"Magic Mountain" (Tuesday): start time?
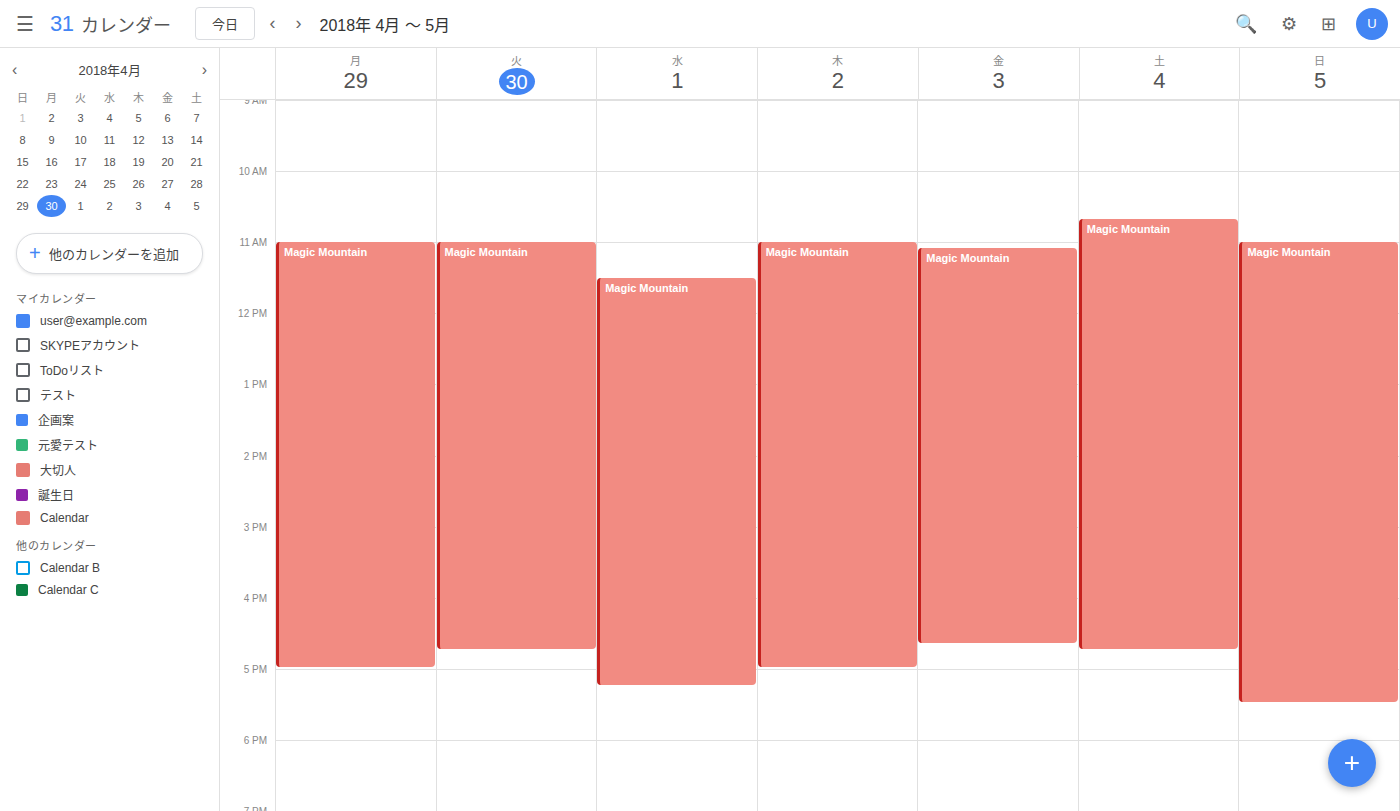
11:00 AM